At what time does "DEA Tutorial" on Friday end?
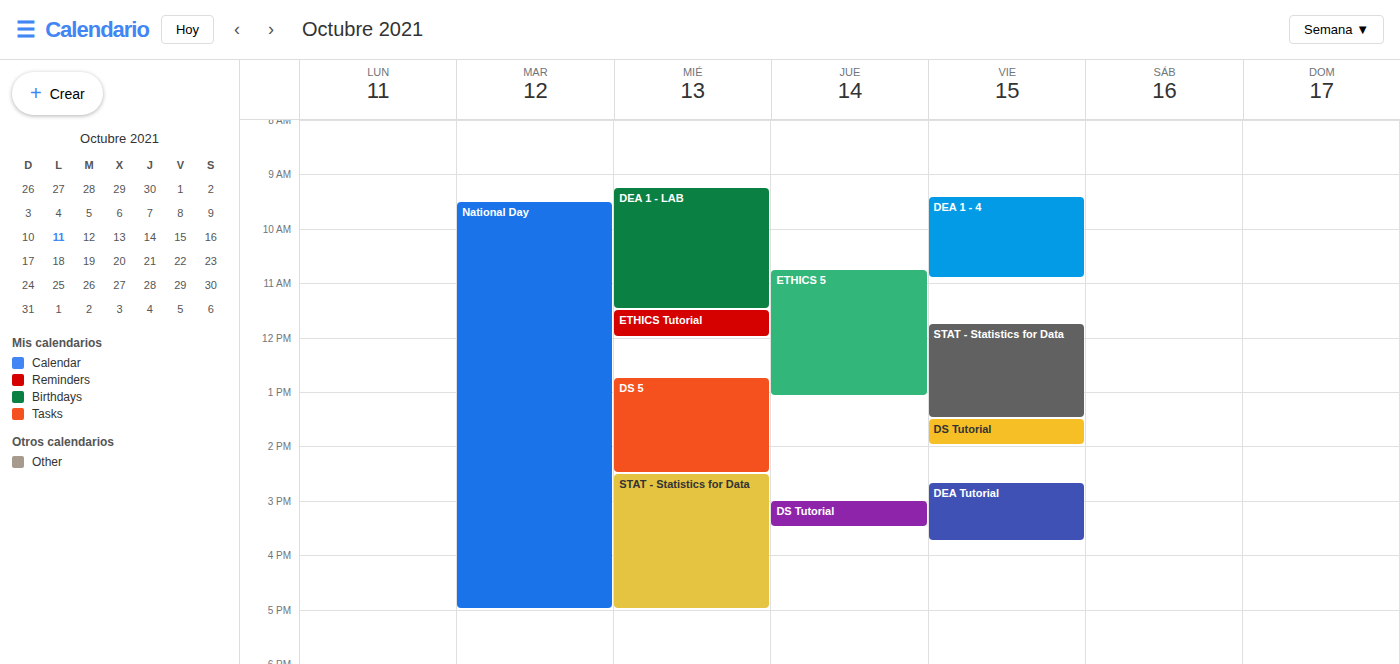
3:45 PM